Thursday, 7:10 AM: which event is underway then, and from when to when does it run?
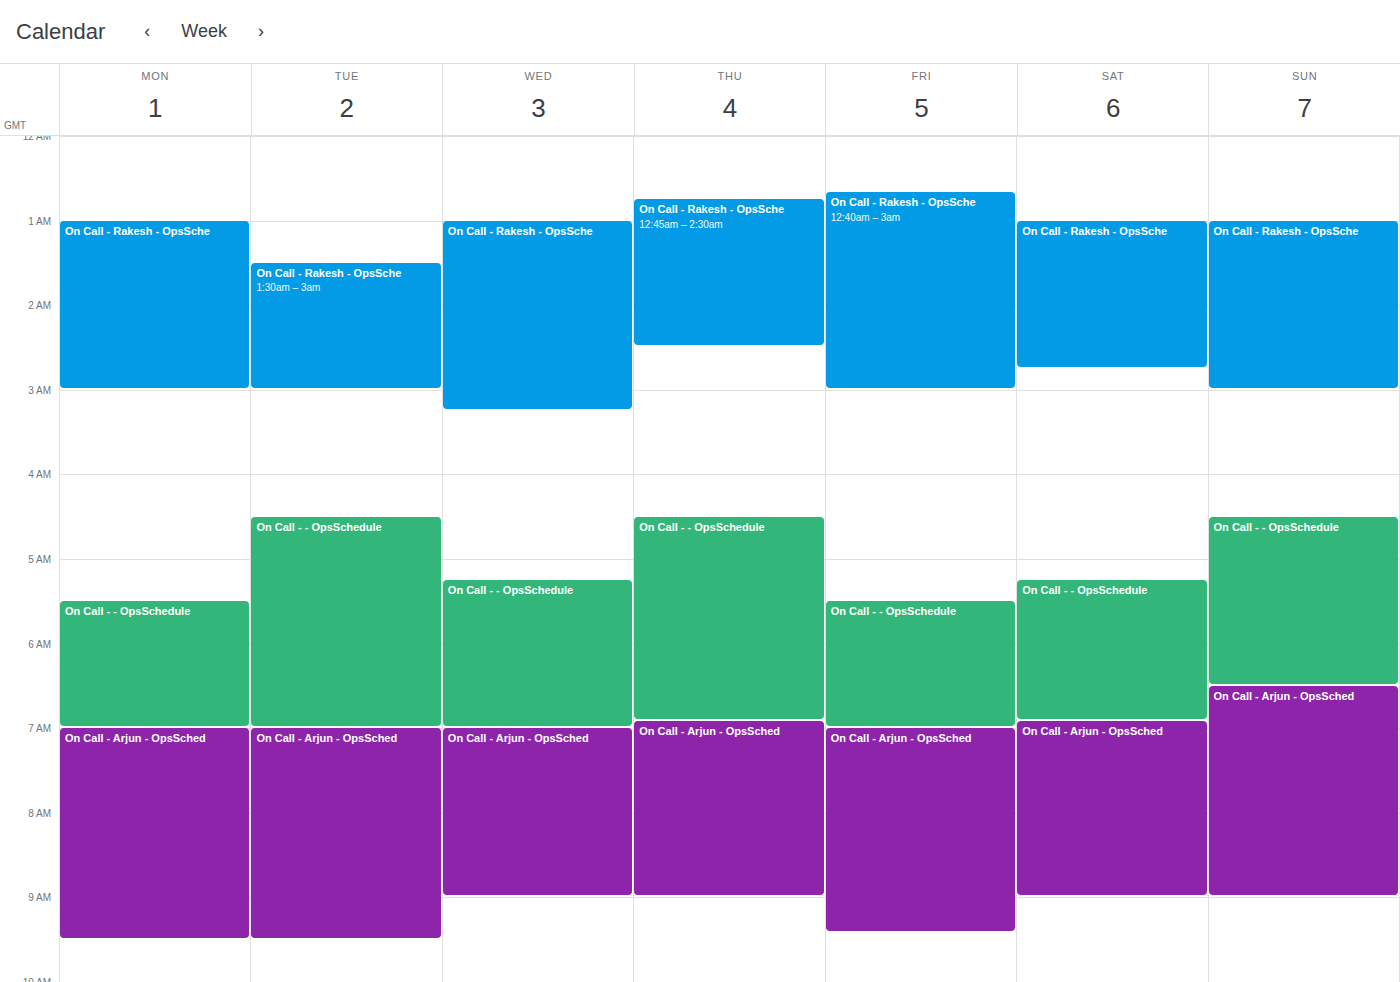
"On Call - Arjun - OpsSched", 6:55 AM to 9:00 AM